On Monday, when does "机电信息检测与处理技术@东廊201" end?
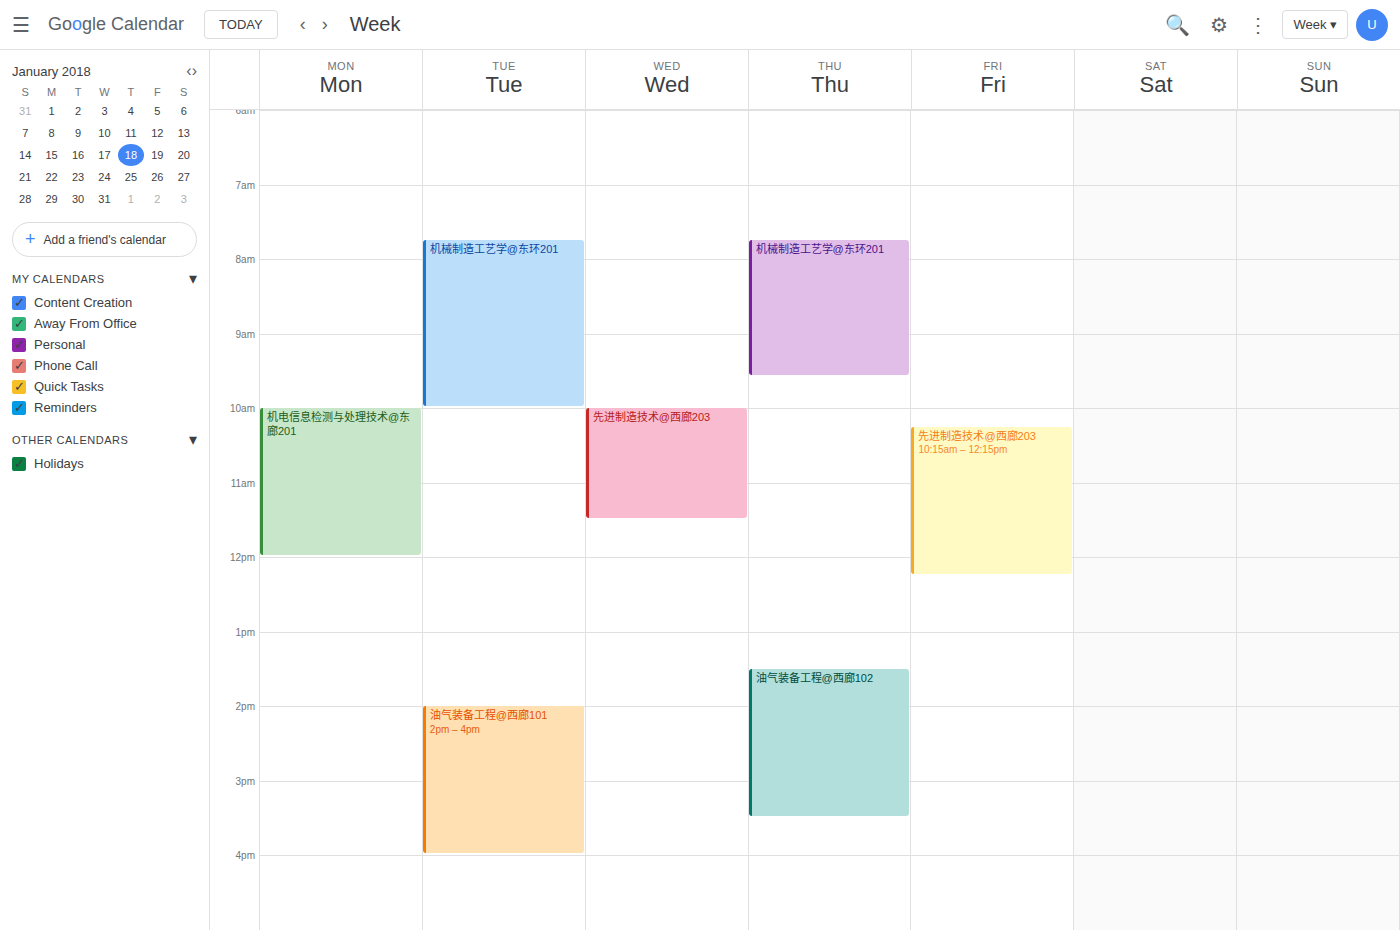
12:00 PM